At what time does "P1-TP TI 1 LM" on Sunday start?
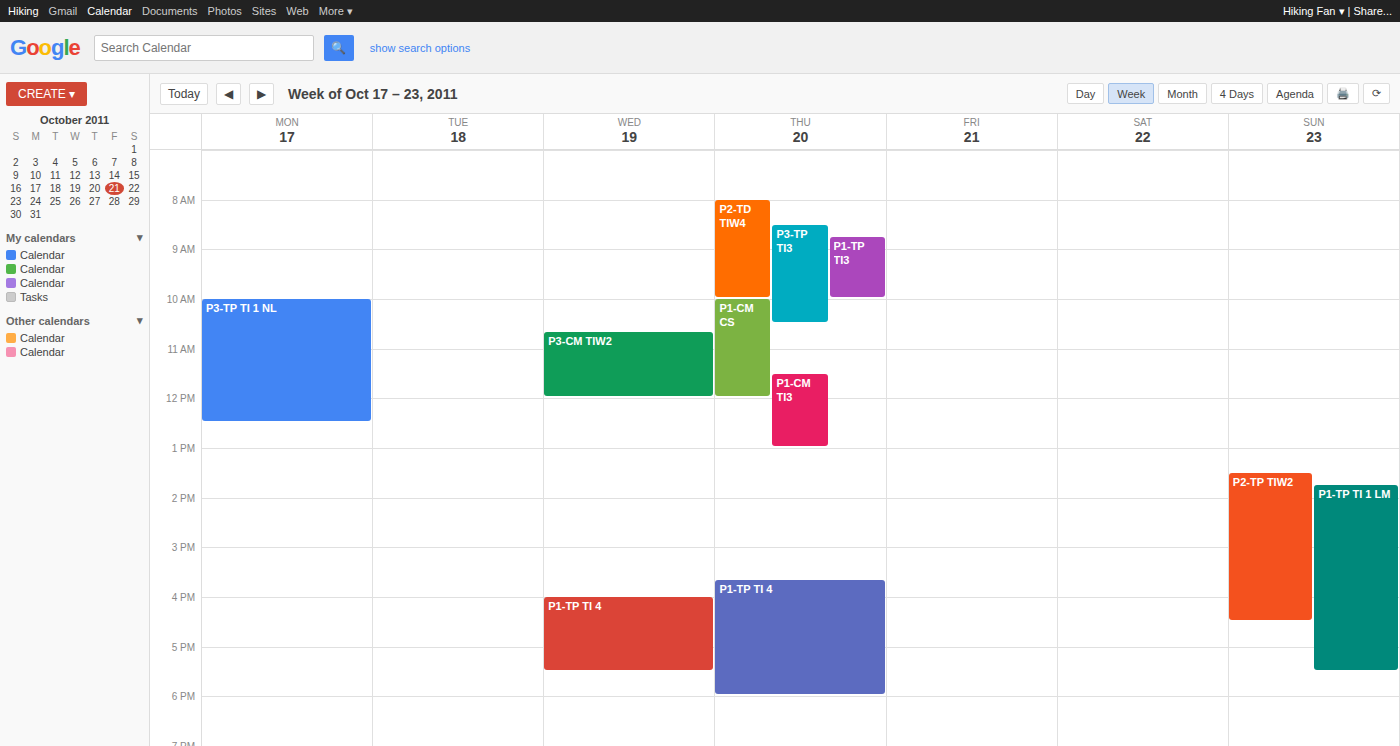
1:45 PM